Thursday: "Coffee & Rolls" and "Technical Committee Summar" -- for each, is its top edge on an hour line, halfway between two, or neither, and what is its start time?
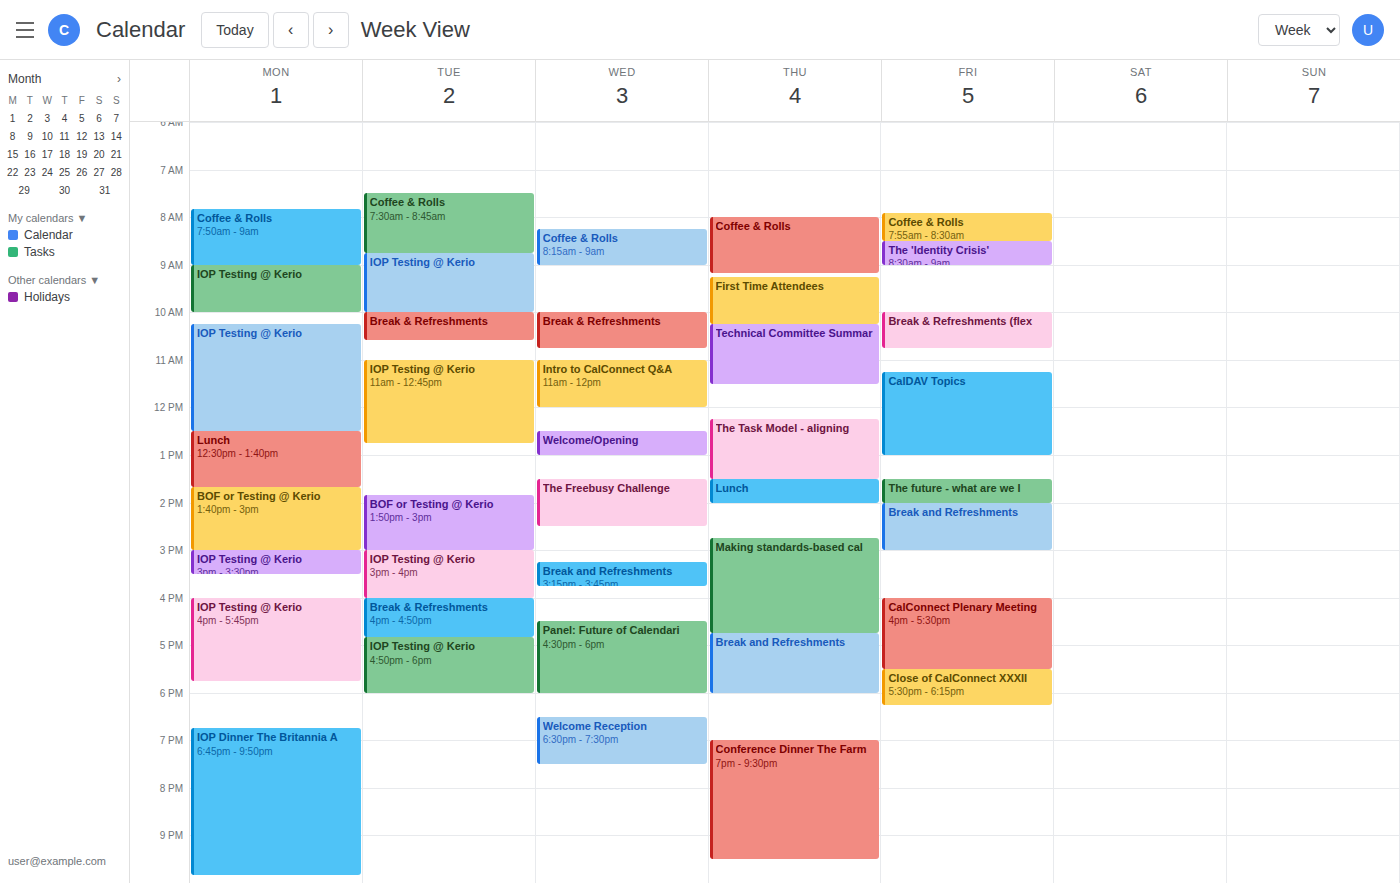
"Coffee & Rolls": 8:00 AM, exactly on the 8 AM line. "Technical Committee Summar": 10:15 AM, neither: a quarter of the way from the 10 AM line to the 11 AM line.